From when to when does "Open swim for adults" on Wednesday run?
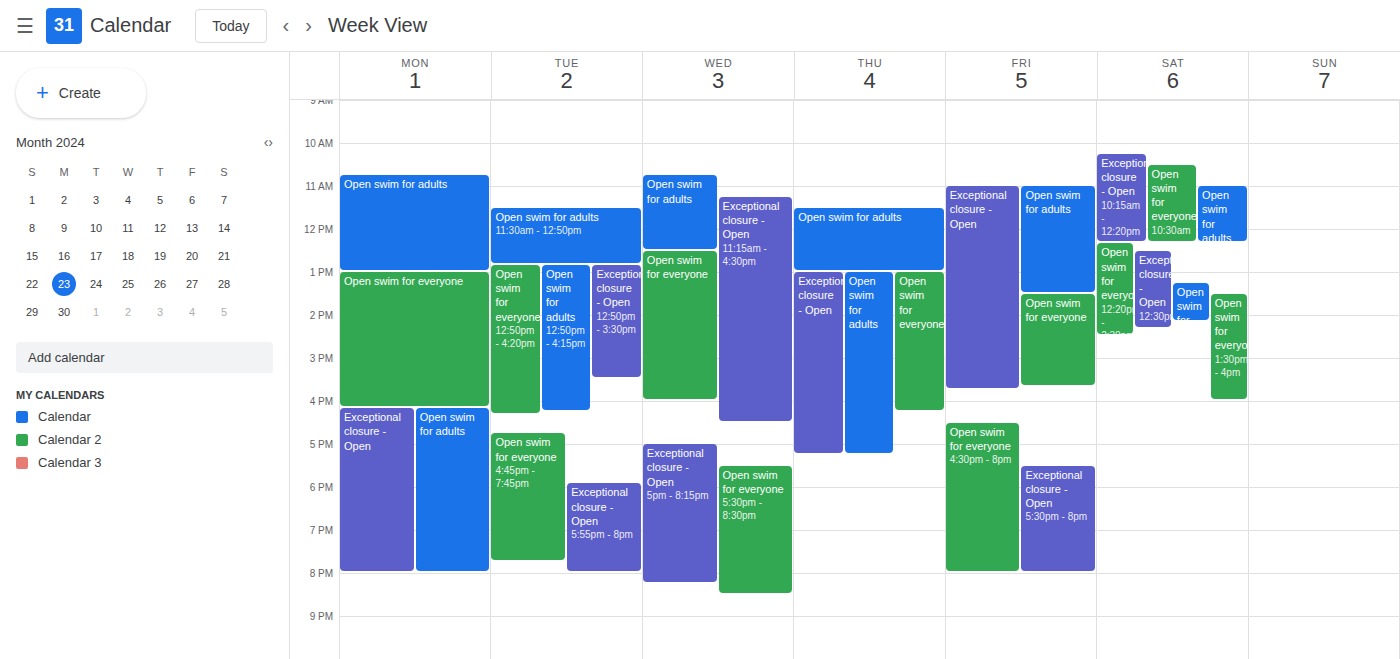
10:45 AM to 12:30 PM